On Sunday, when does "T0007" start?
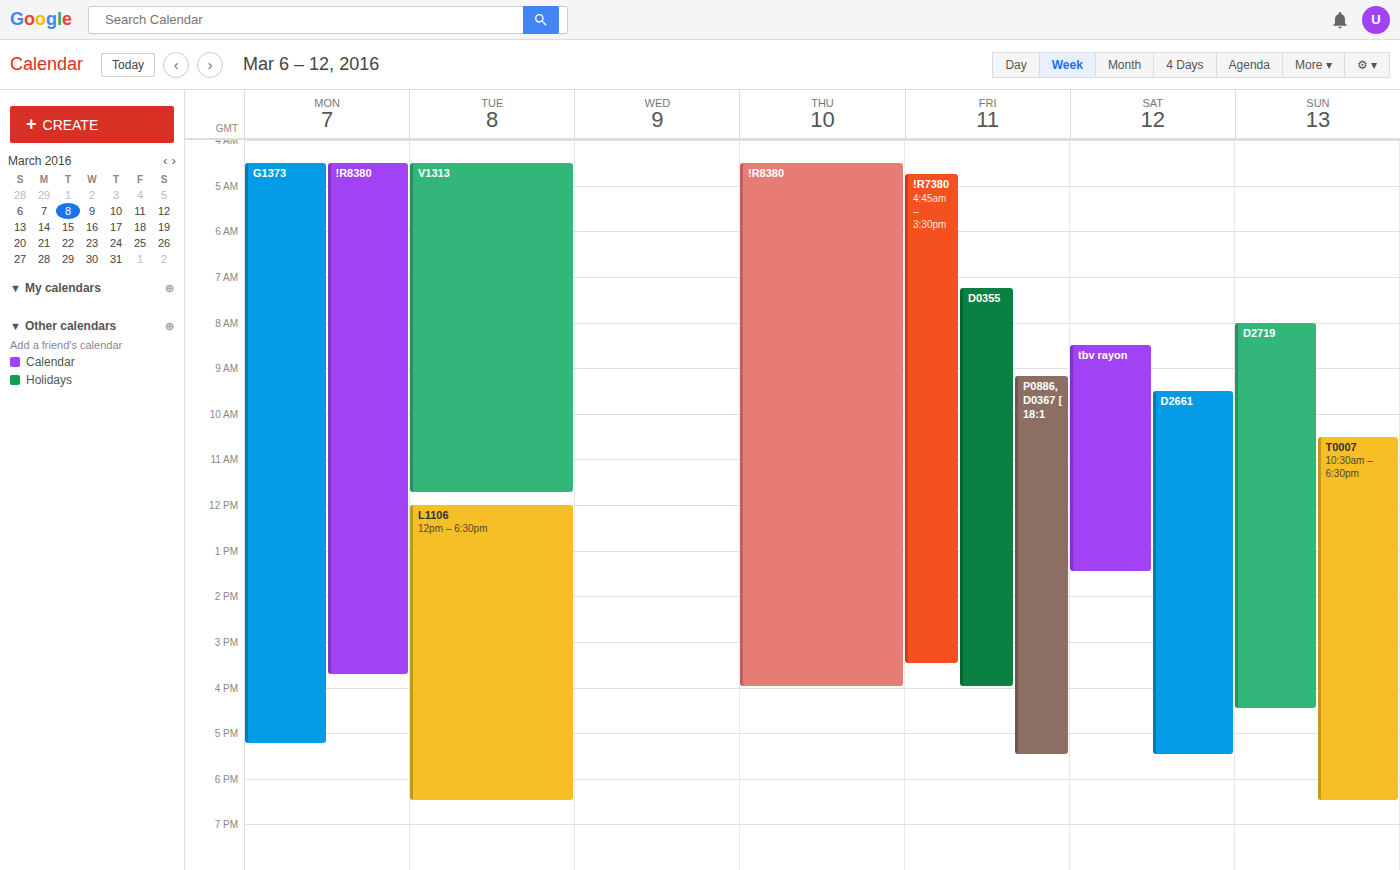
10:30 AM